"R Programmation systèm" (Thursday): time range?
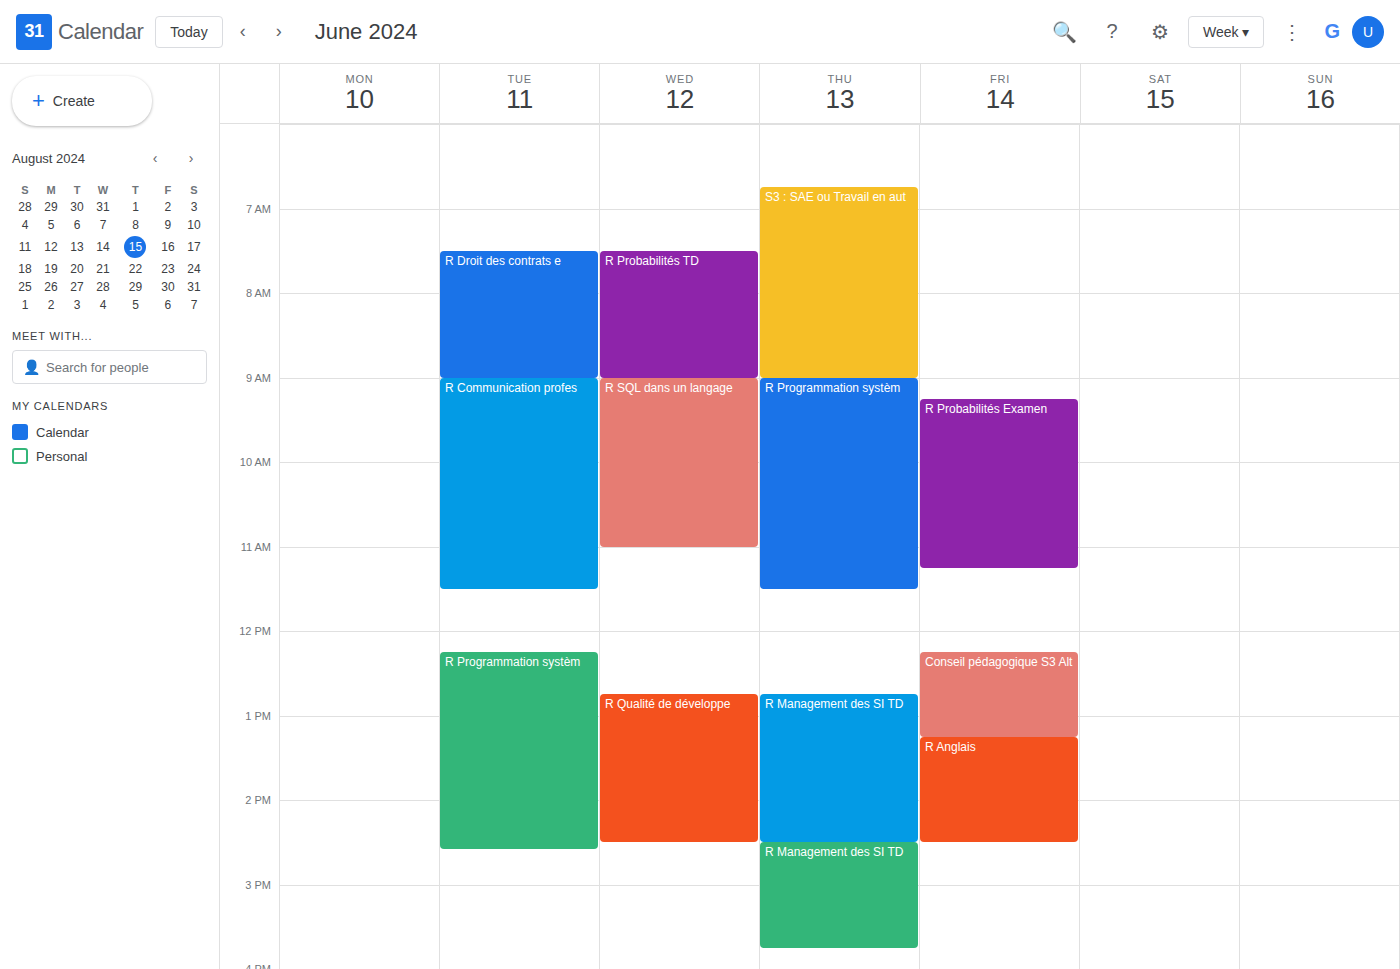
9:00 AM to 11:30 AM